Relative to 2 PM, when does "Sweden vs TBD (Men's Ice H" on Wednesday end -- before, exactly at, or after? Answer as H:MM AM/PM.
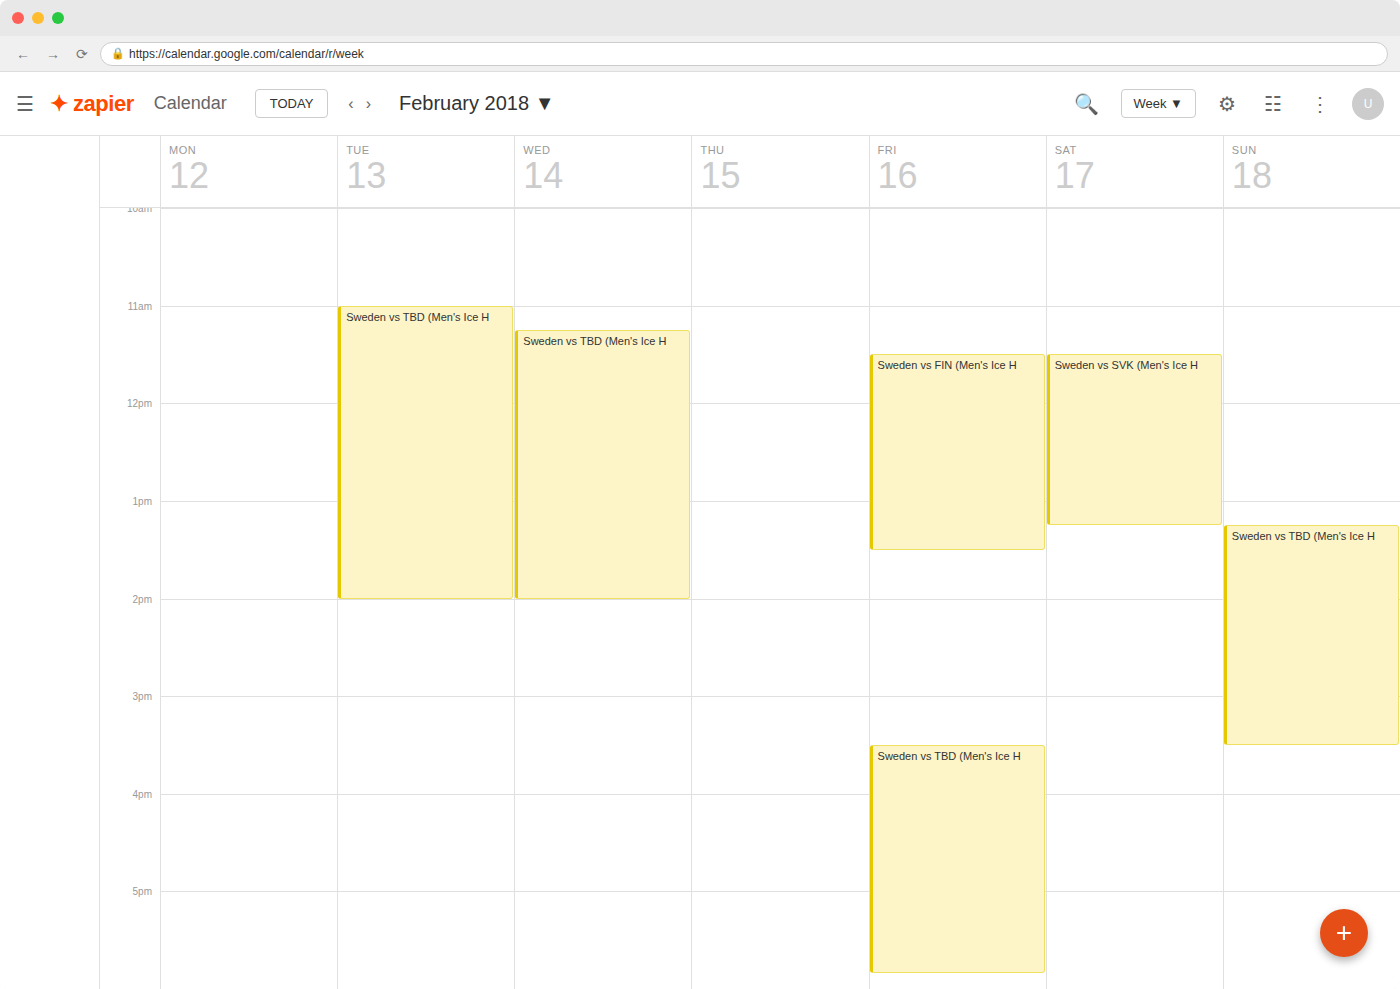
2:00 PM -- exactly at 2 PM, on the 2 PM line.